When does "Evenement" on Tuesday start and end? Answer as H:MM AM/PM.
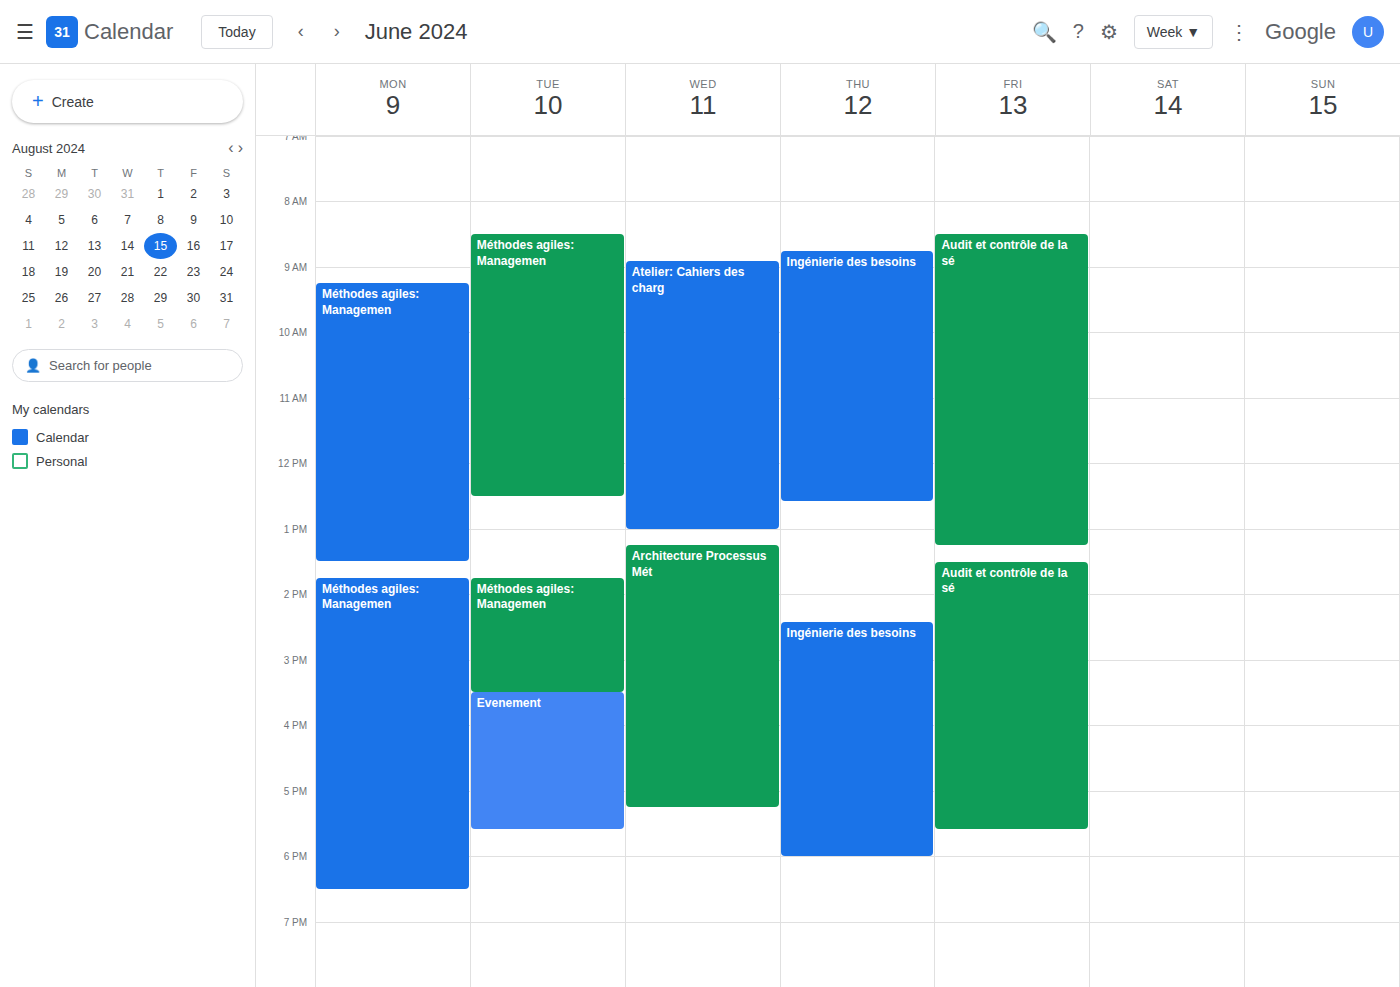
3:30 PM to 5:35 PM